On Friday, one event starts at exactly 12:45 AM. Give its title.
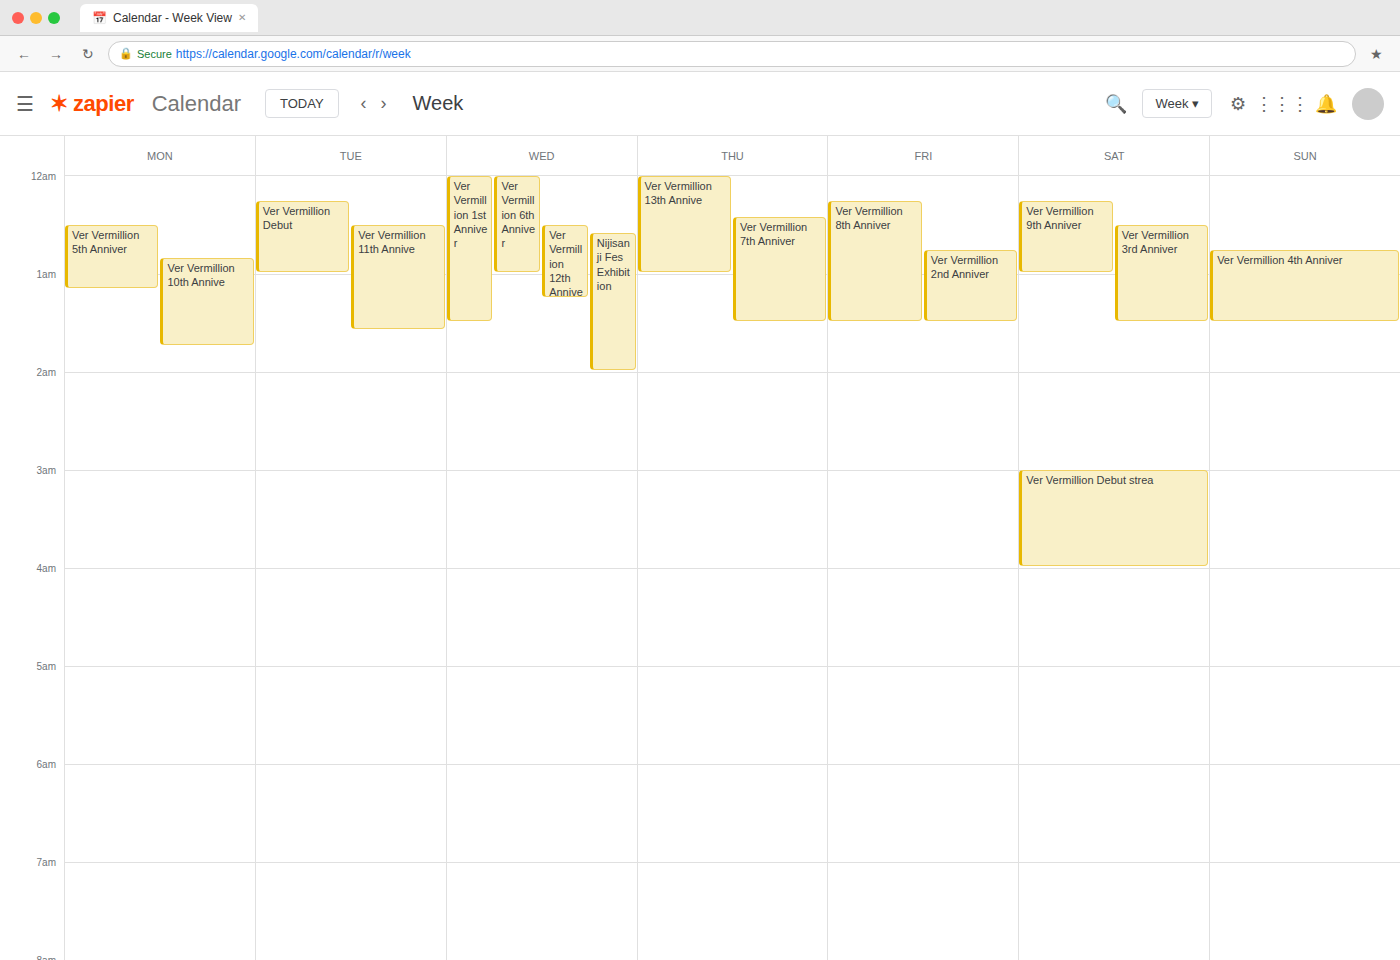
"Ver Vermillion 2nd Anniver"